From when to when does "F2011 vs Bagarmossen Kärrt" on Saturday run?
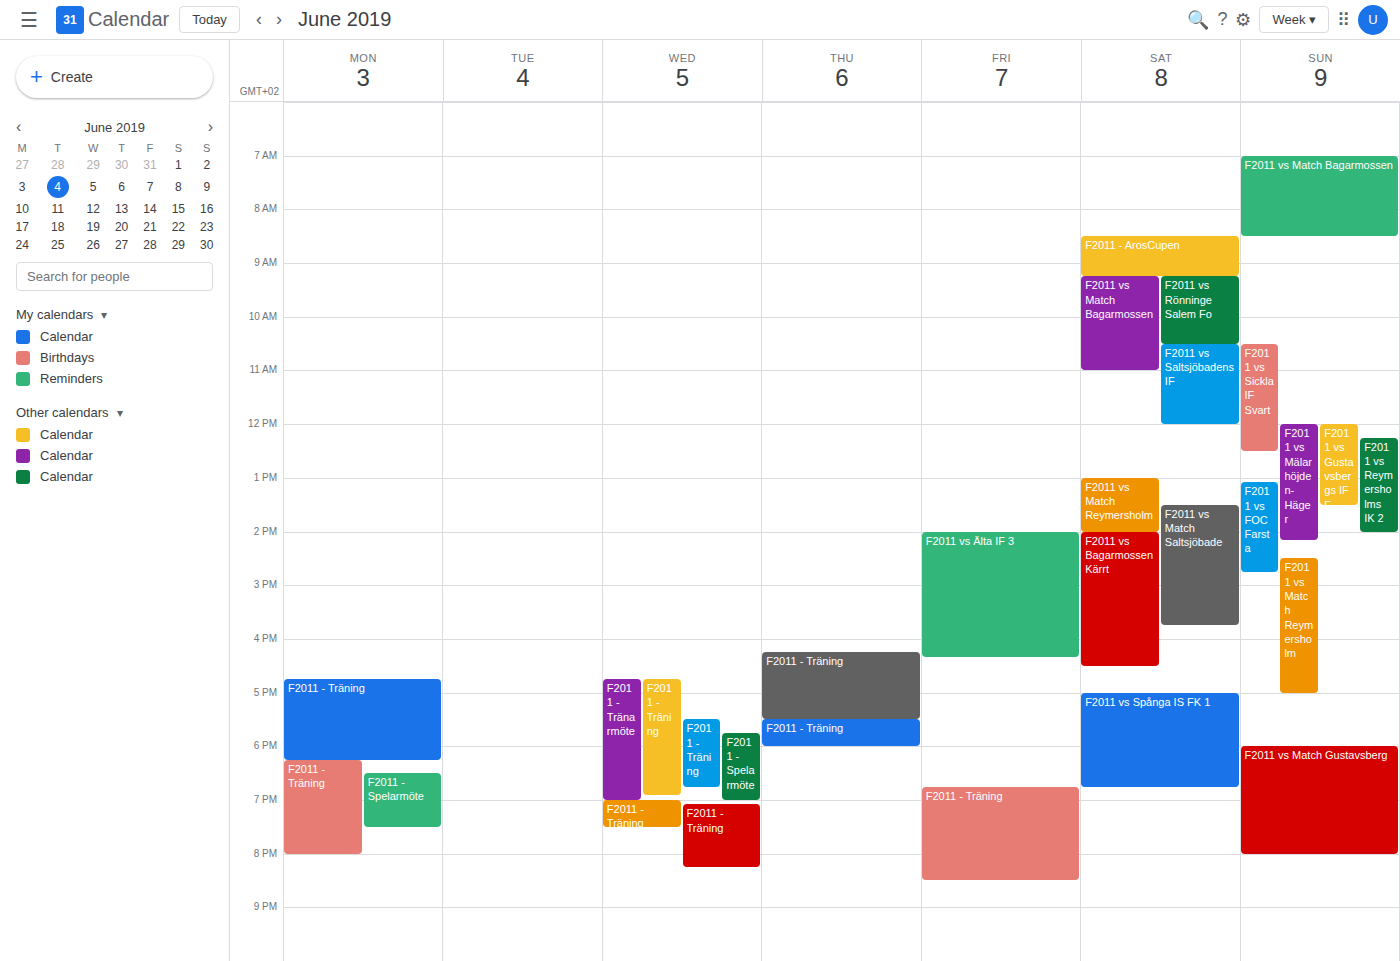
2:00 PM to 4:30 PM